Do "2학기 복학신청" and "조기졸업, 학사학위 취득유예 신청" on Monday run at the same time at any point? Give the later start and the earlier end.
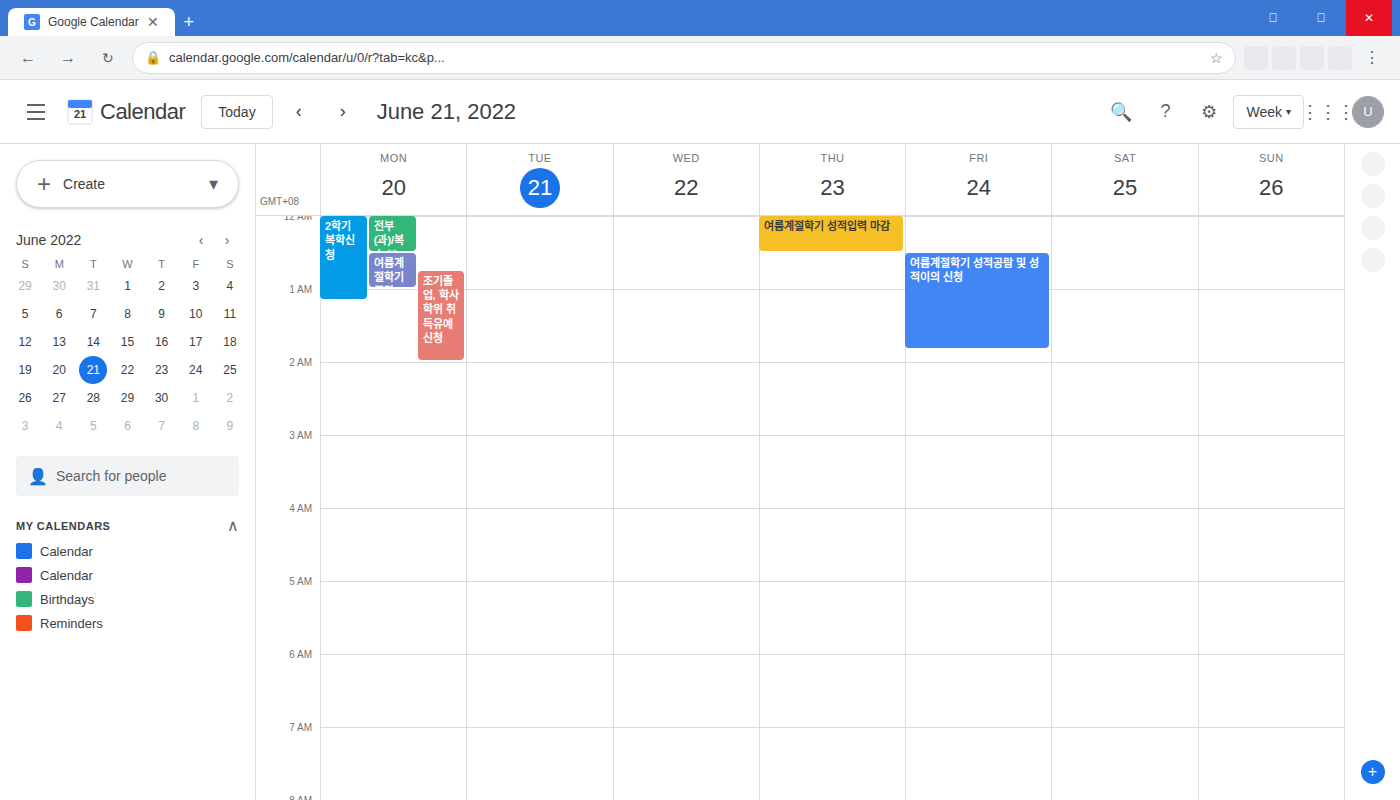
"조기졸업, 학사학위 취득유예 신청" starts at 12:45 AM, before "2학기 복학신청" ends at 1:10 AM -- they overlap.